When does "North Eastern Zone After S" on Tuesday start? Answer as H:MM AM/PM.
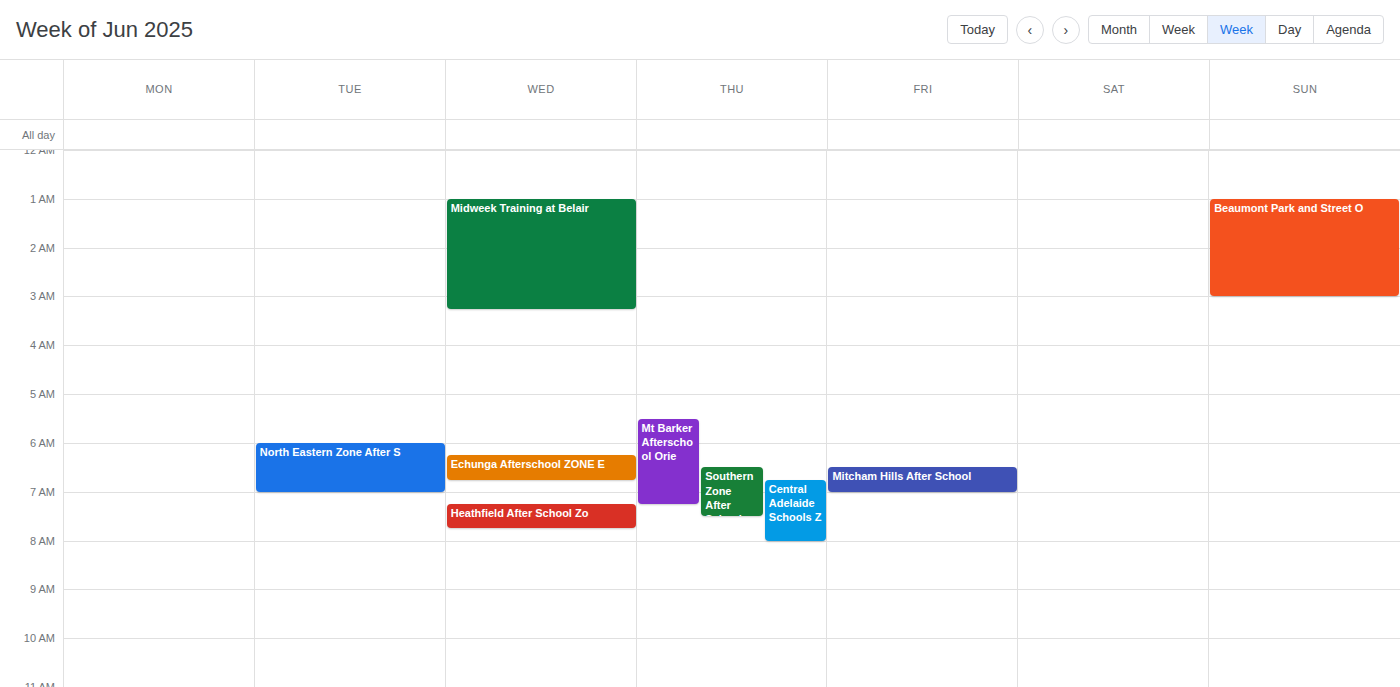
6:00 AM